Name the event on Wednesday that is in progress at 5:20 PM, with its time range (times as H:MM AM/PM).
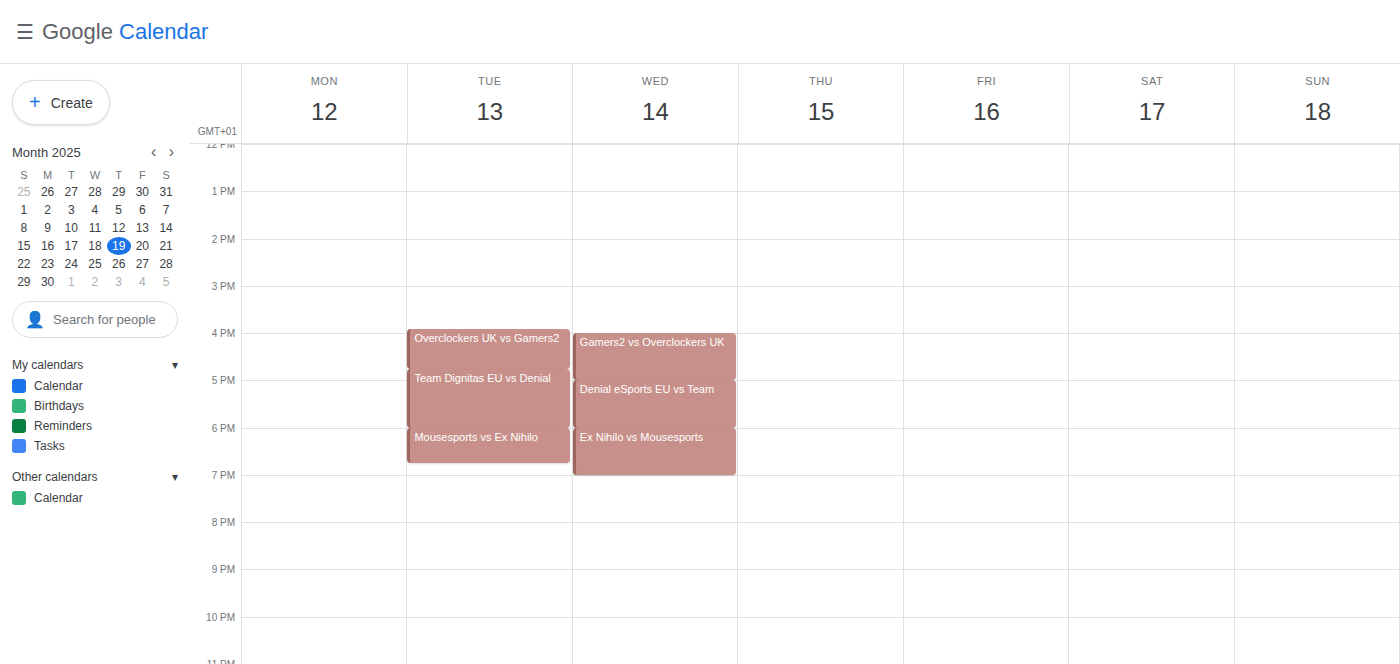
"Denial eSports EU vs Team", 5:00 PM to 6:00 PM